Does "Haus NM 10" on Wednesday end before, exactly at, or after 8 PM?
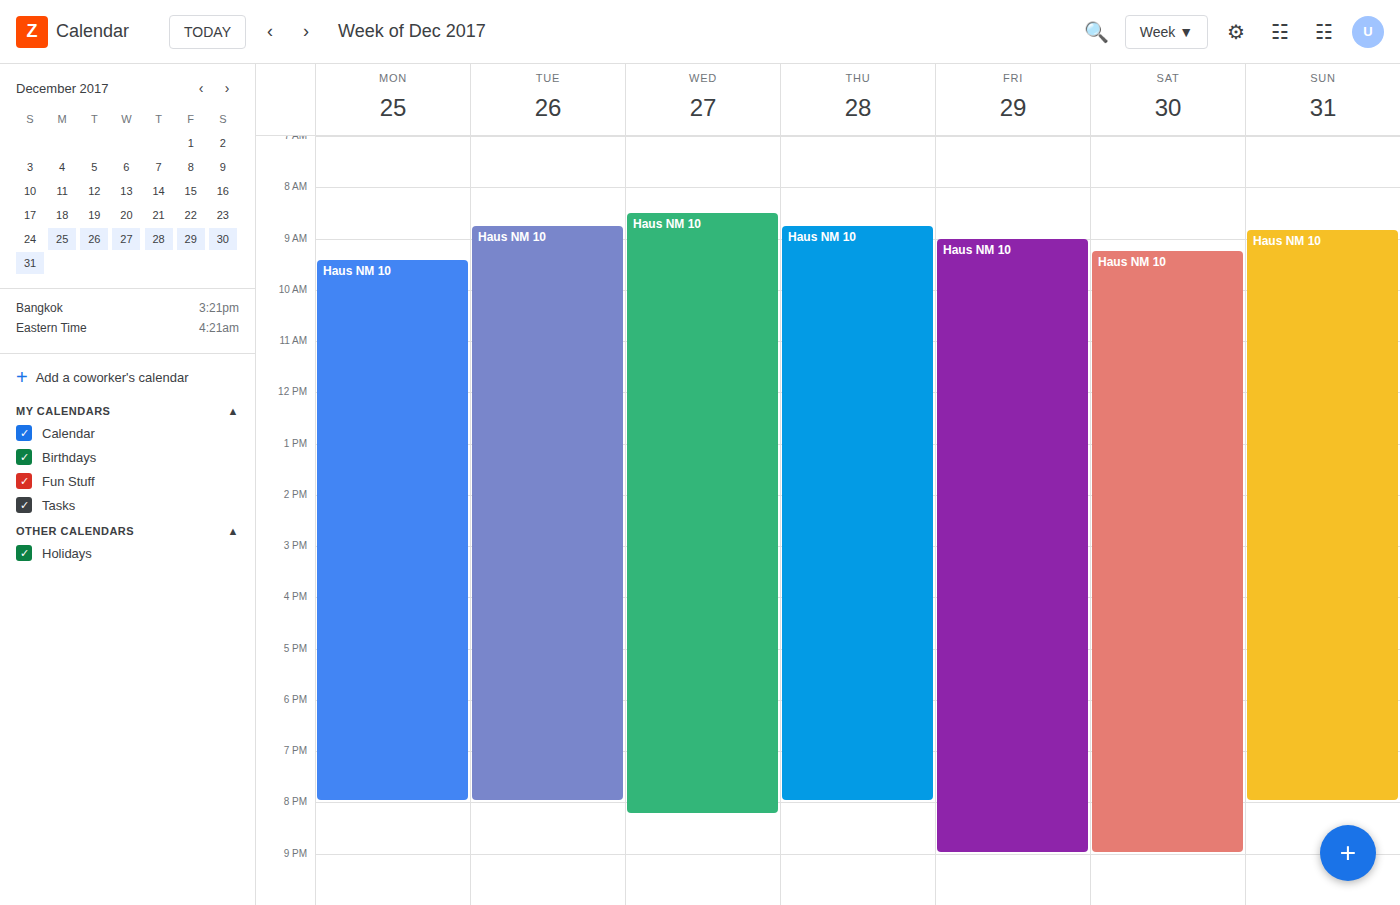
8:15 PM -- after 8 PM, 15 minutes below the 8 PM line.